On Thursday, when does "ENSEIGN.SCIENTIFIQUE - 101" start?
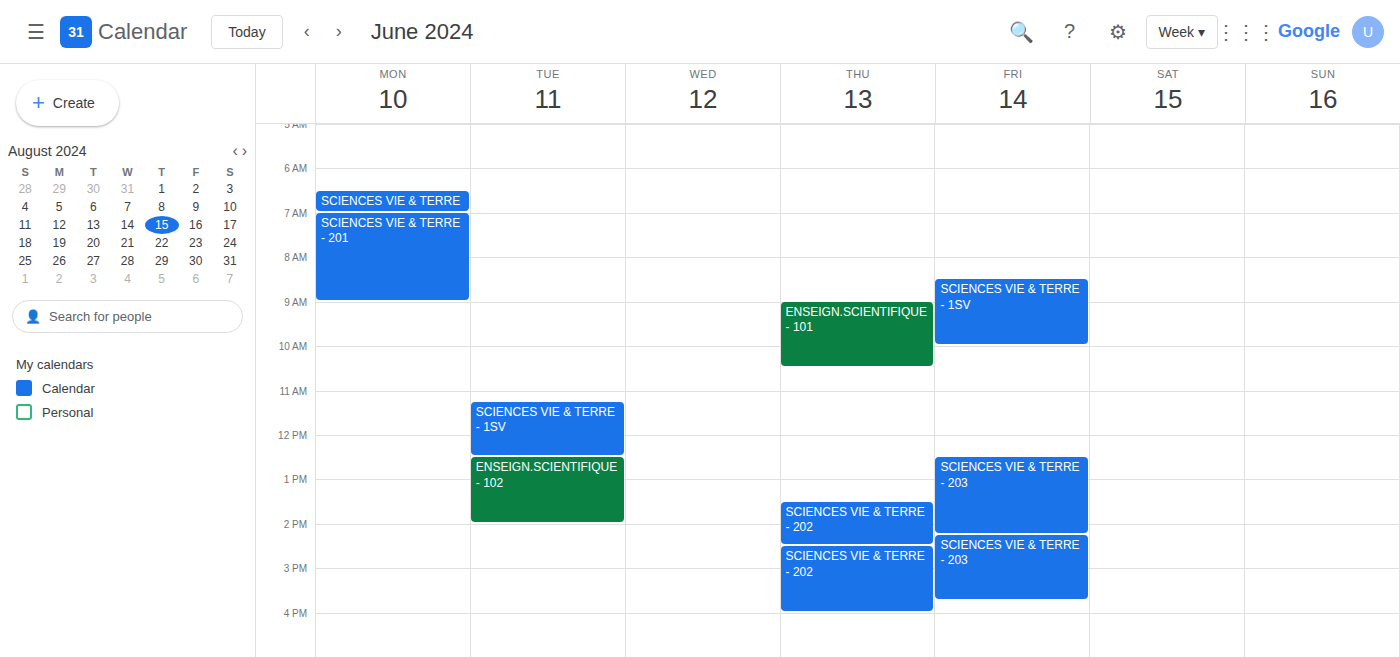
9:00 AM